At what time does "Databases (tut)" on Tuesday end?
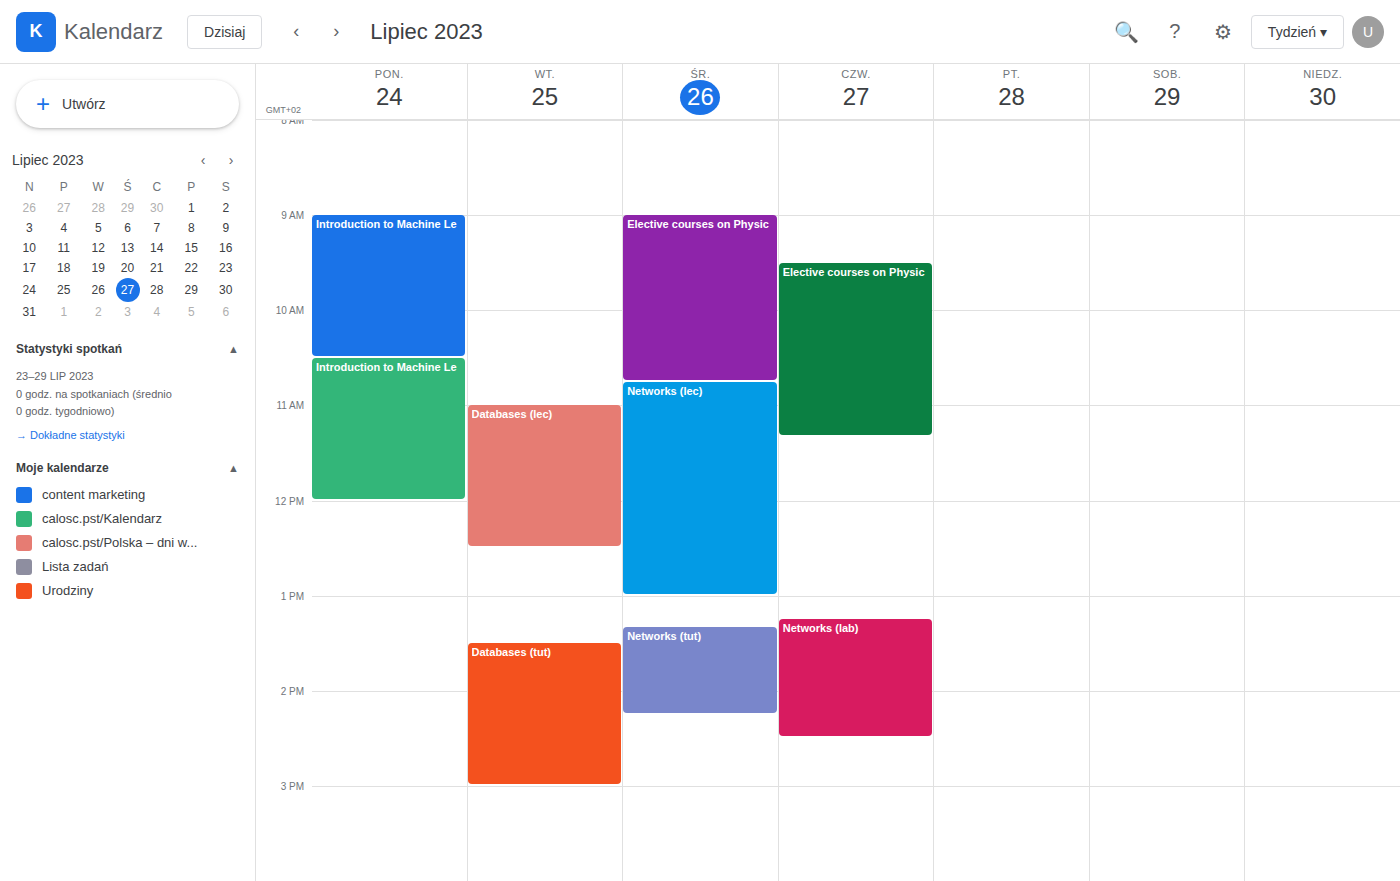
3:00 PM